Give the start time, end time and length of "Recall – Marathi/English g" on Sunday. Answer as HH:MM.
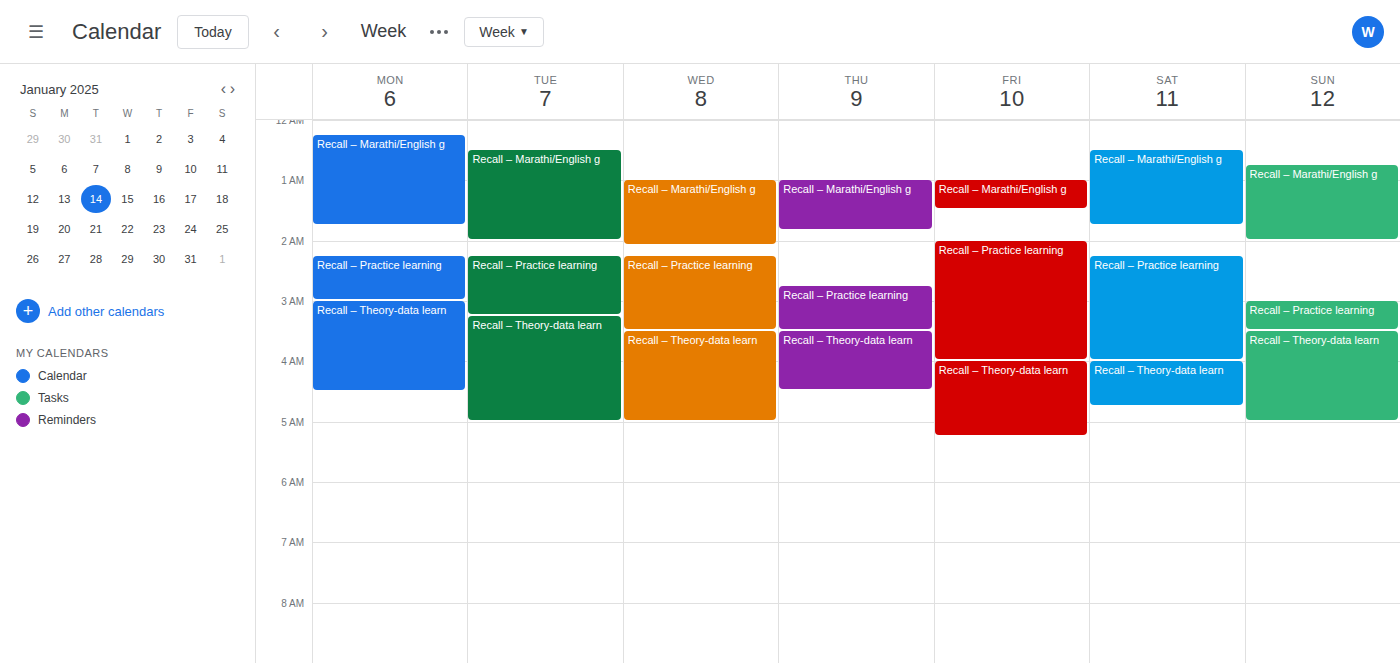
00:45 to 02:00, 1 hour 15 minutes